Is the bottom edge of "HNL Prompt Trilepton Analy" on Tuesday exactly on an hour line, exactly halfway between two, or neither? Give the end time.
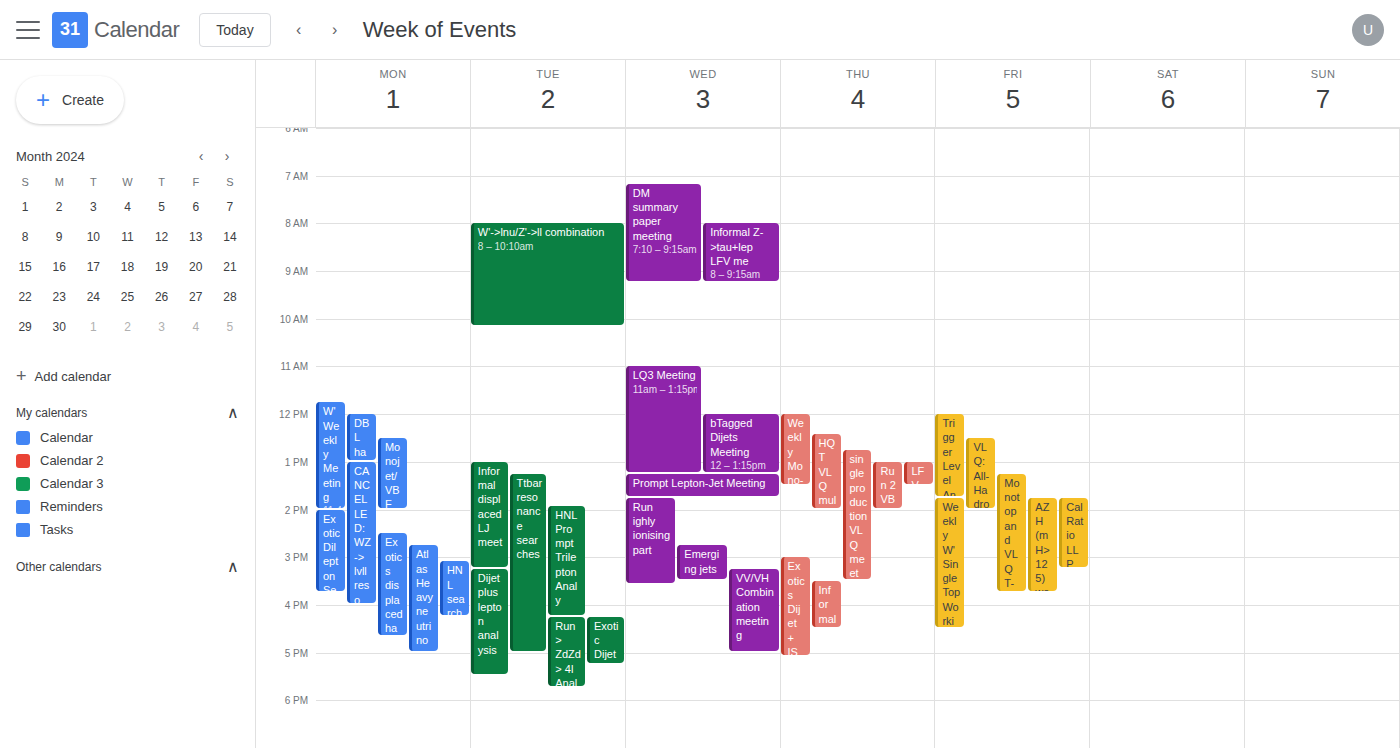
4:15 PM -- neither: a quarter of the way from the 4 PM line to the 5 PM line.